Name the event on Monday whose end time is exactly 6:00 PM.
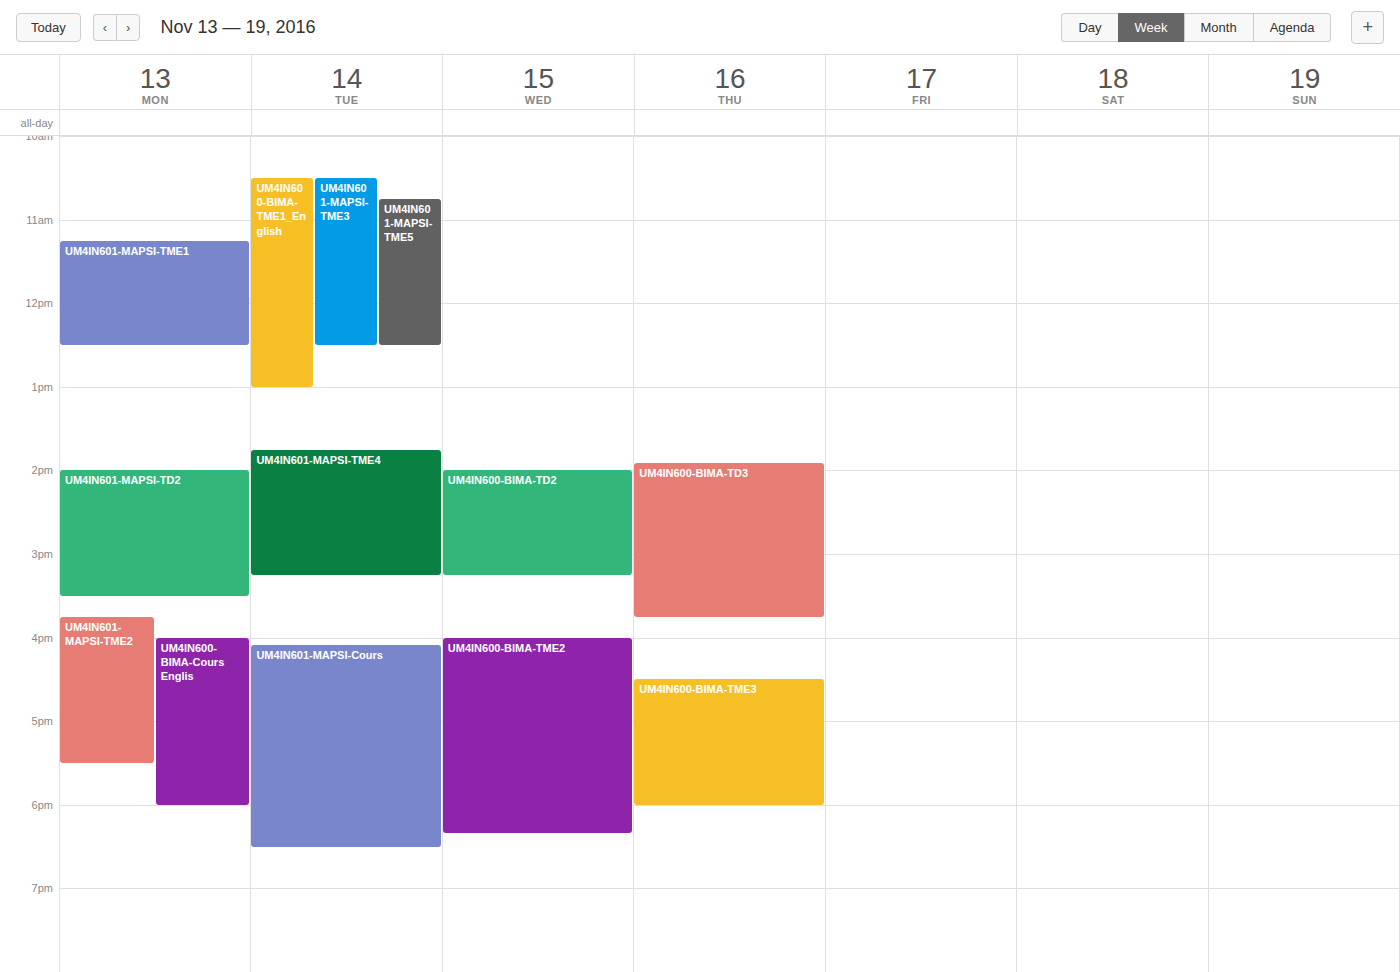
"UM4IN600-BIMA-Cours Englis"